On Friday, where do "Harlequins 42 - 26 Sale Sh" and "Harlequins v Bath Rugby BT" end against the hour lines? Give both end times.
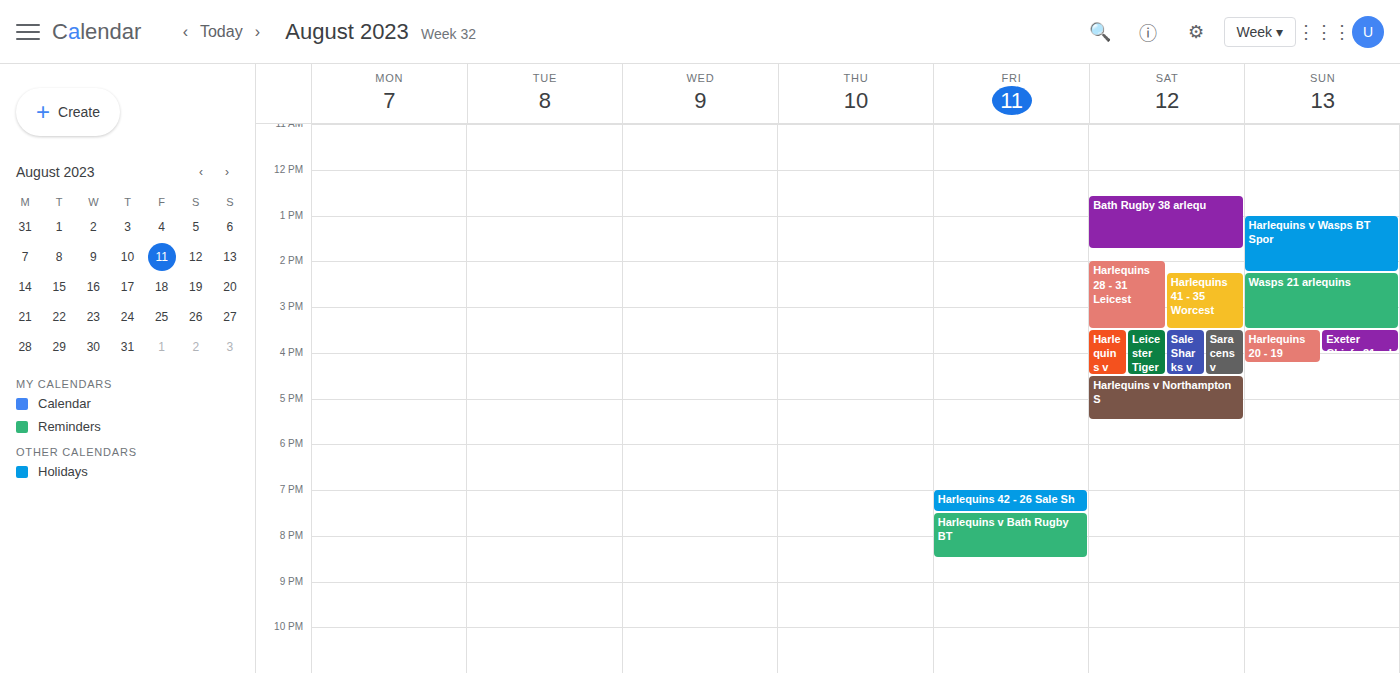
"Harlequins 42 - 26 Sale Sh": 7:30 PM, halfway between the 7 PM and 8 PM lines. "Harlequins v Bath Rugby BT": 8:30 PM, halfway between the 8 PM and 9 PM lines.